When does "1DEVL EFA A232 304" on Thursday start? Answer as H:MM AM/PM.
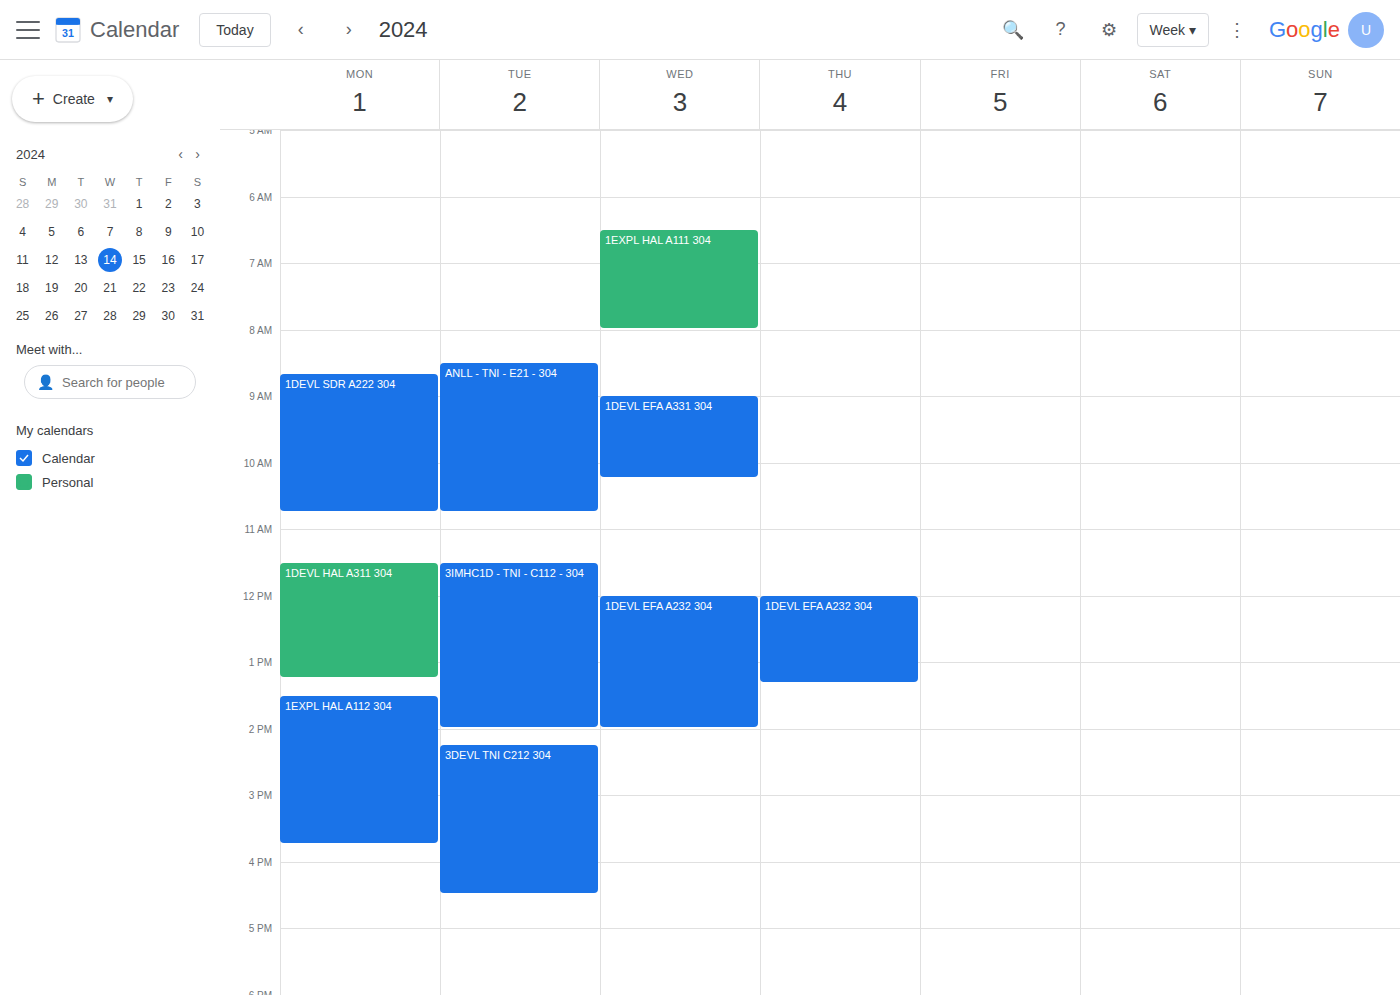
12:00 PM